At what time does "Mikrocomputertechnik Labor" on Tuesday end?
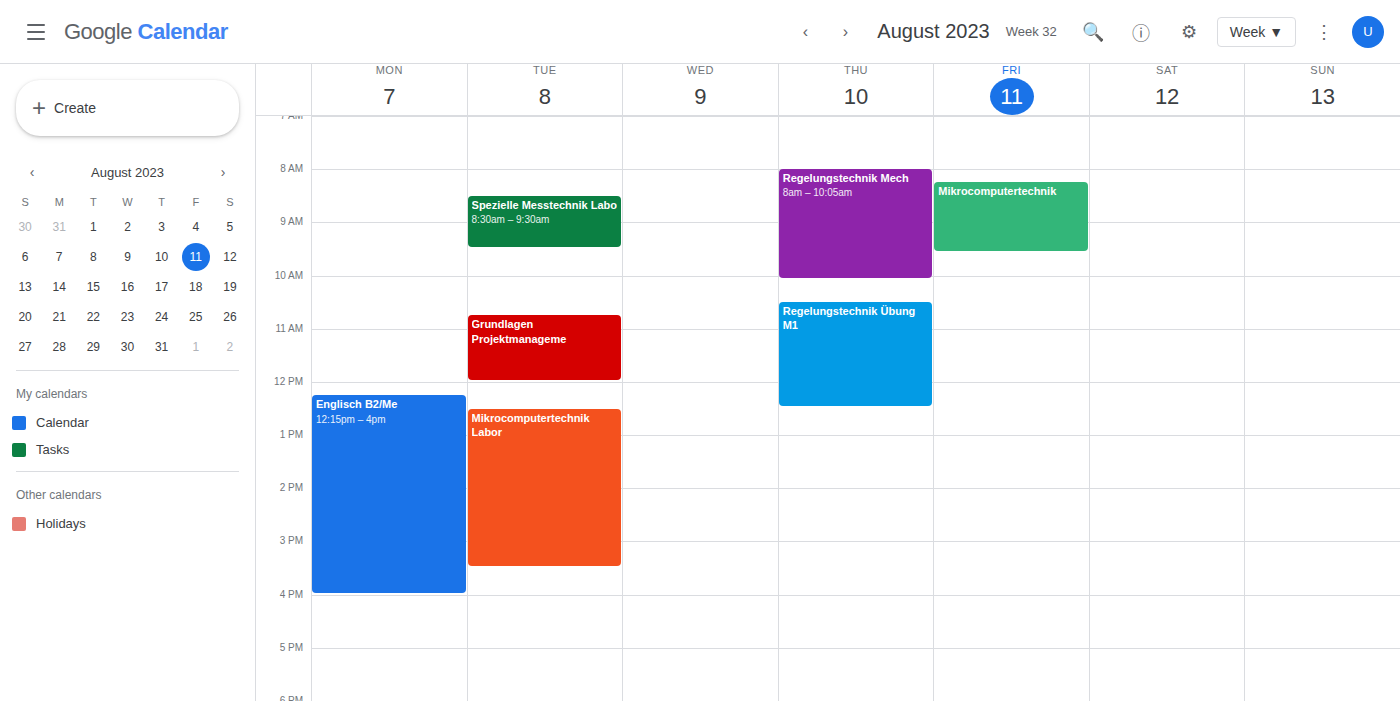
15:30